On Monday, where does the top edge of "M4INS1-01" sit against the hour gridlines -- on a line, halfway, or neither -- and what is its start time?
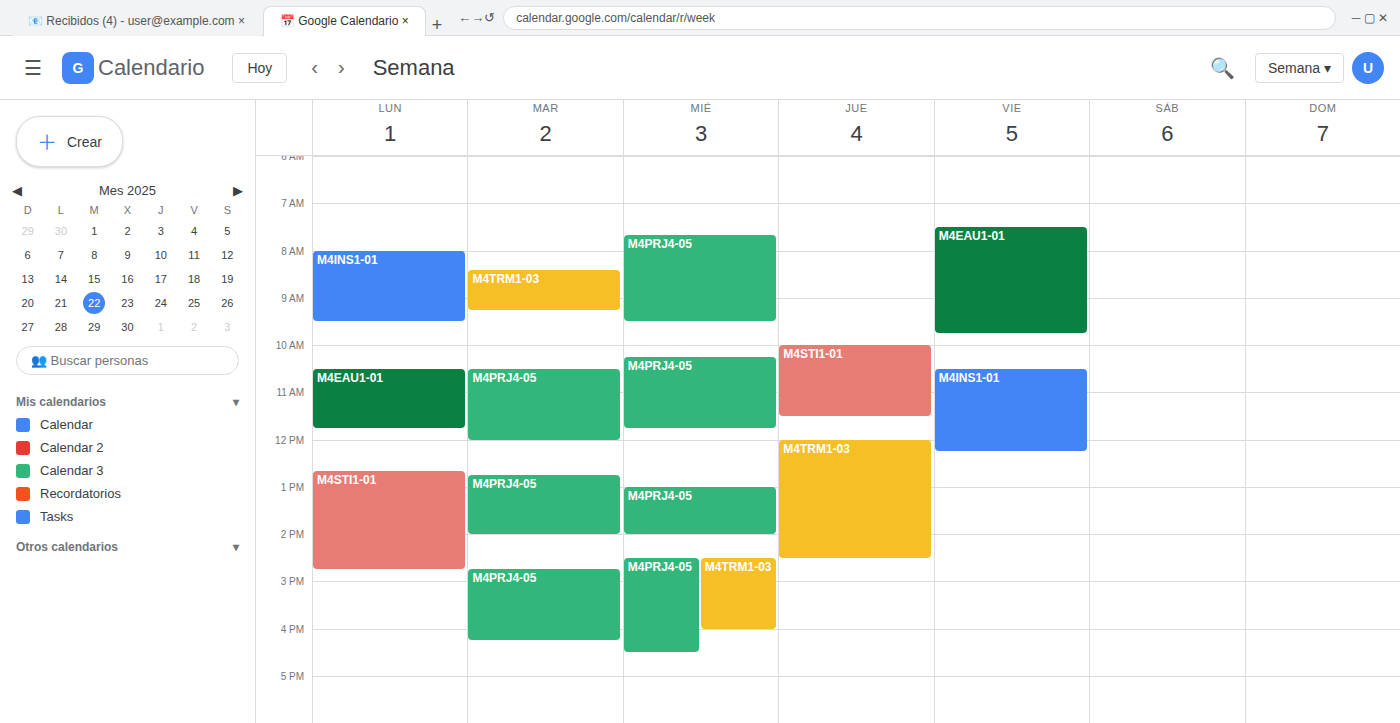
8:00 AM -- exactly on the 8 AM line.